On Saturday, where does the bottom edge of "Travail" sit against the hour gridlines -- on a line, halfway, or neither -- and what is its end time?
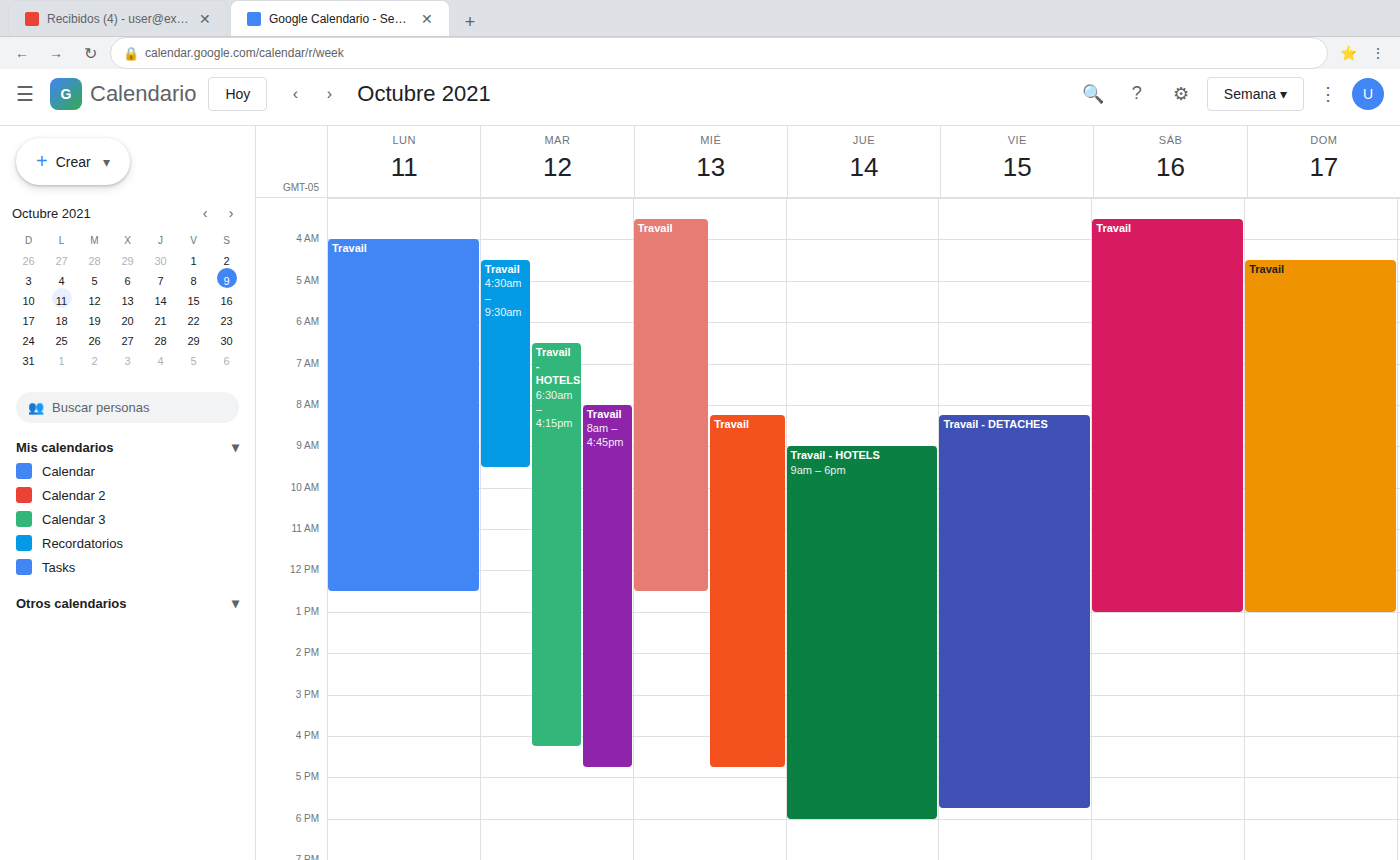
1:00 PM -- exactly on the 1 PM line.